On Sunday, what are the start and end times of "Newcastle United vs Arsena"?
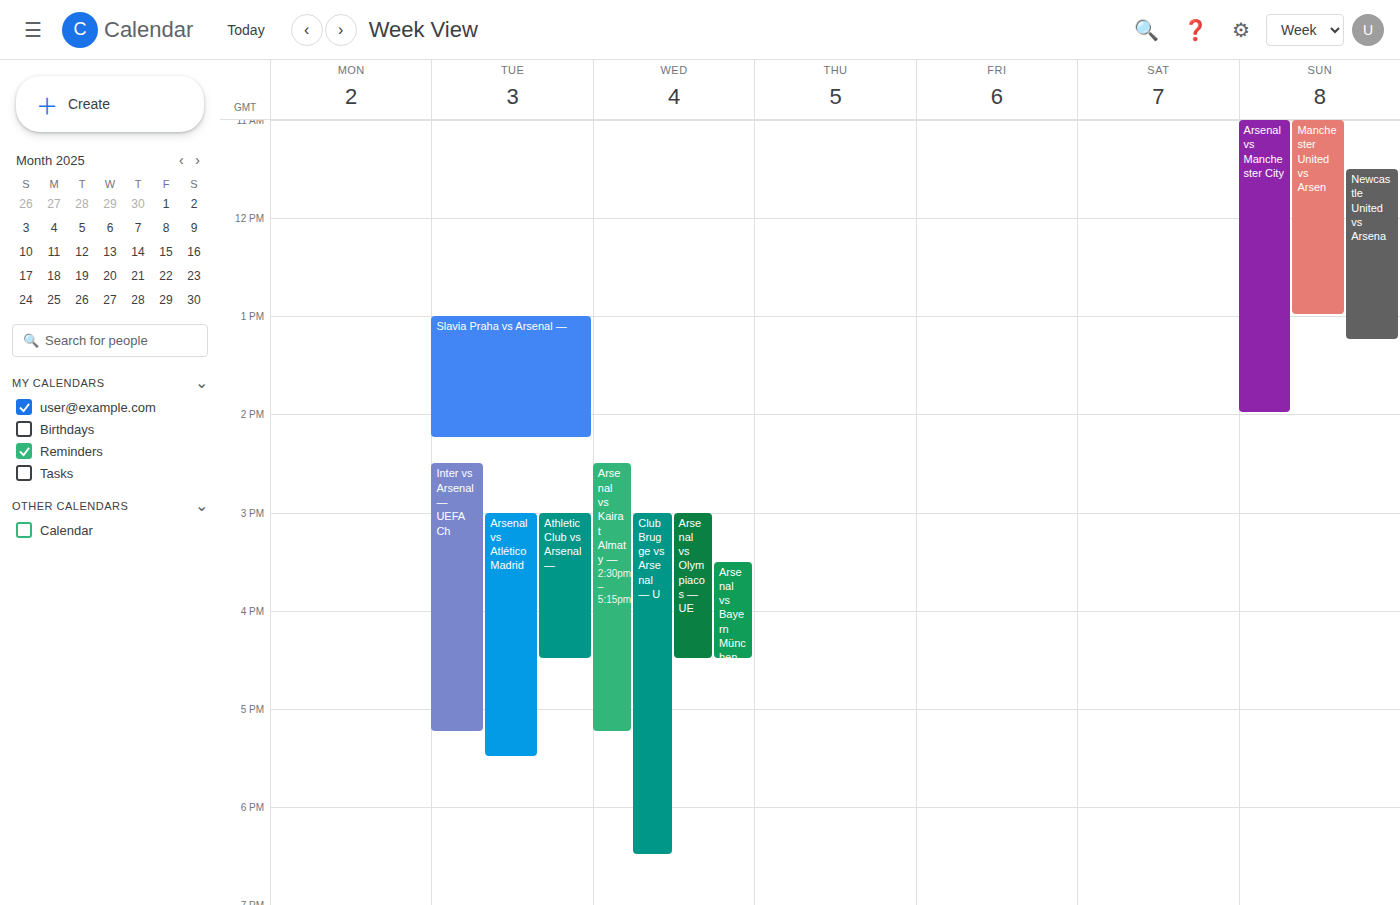
11:30 to 13:15